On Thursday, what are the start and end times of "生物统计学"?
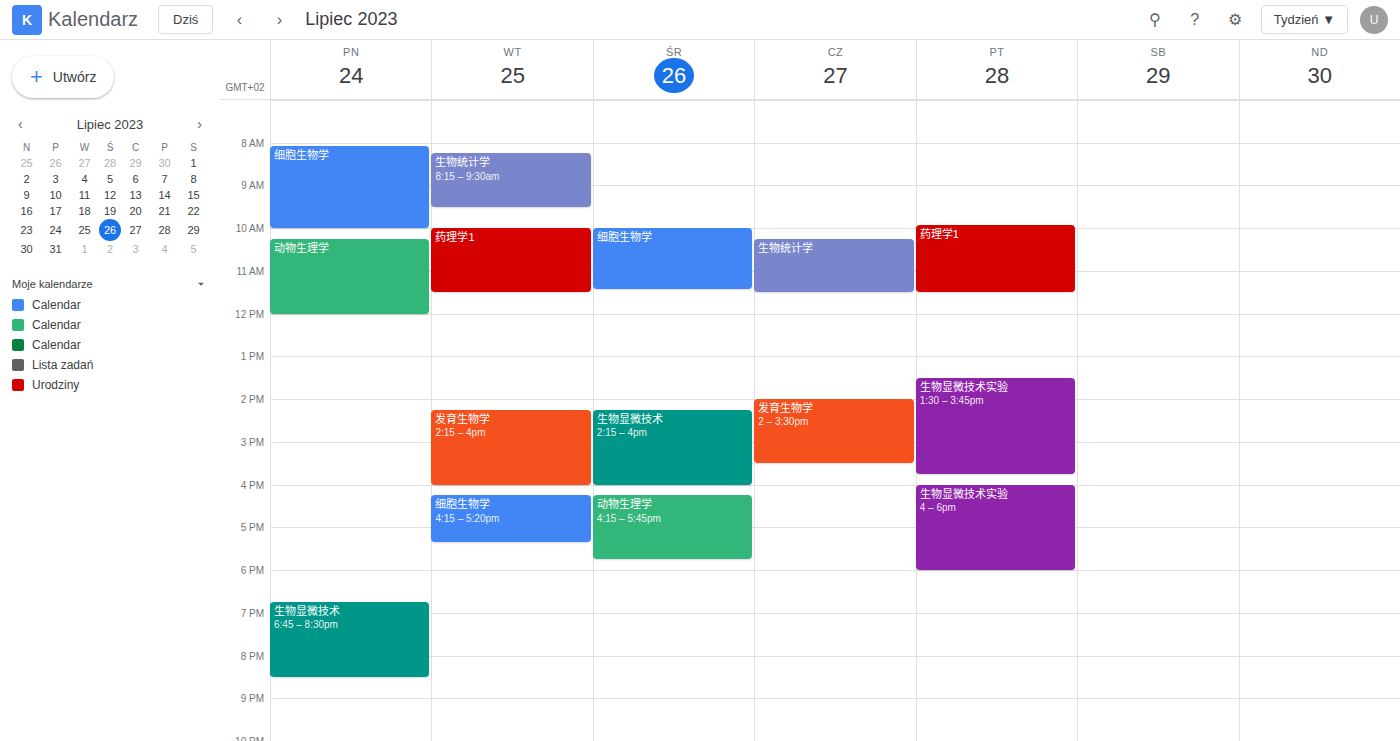
10:15 AM to 11:30 AM